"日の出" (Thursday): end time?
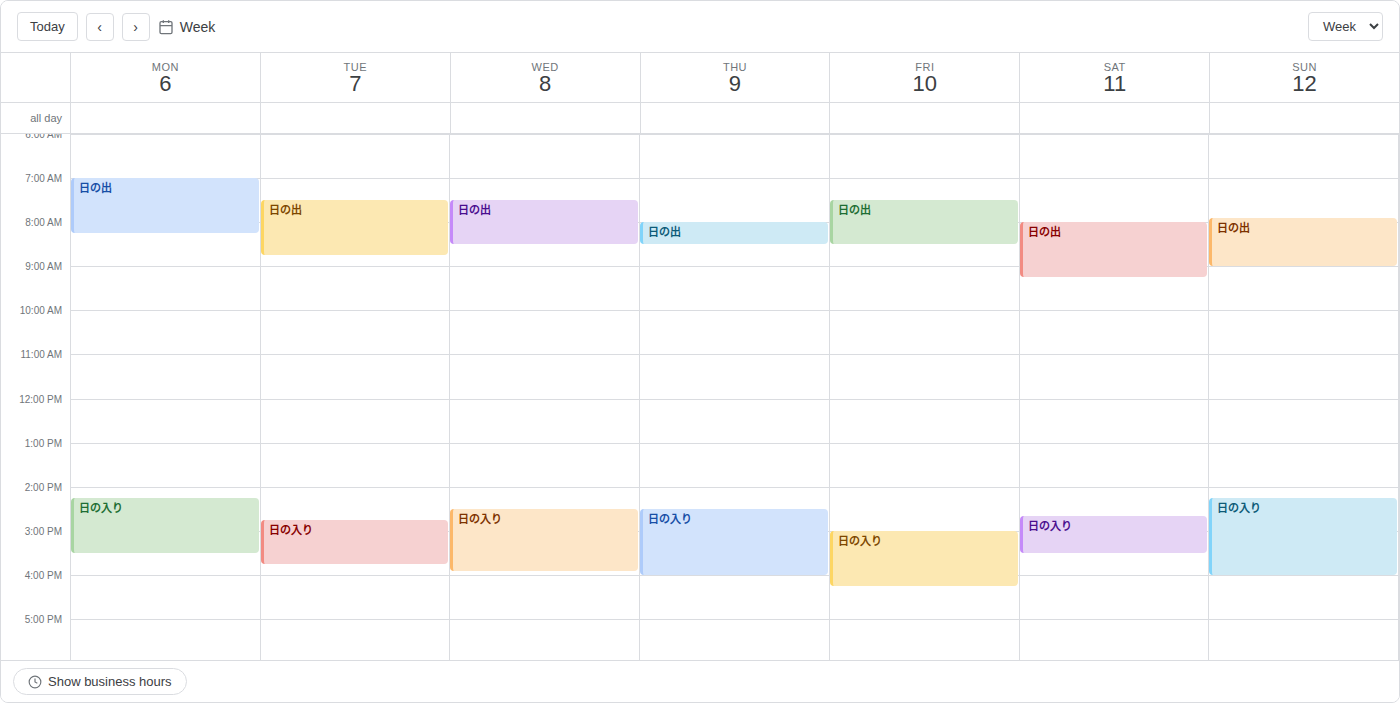
8:30 AM